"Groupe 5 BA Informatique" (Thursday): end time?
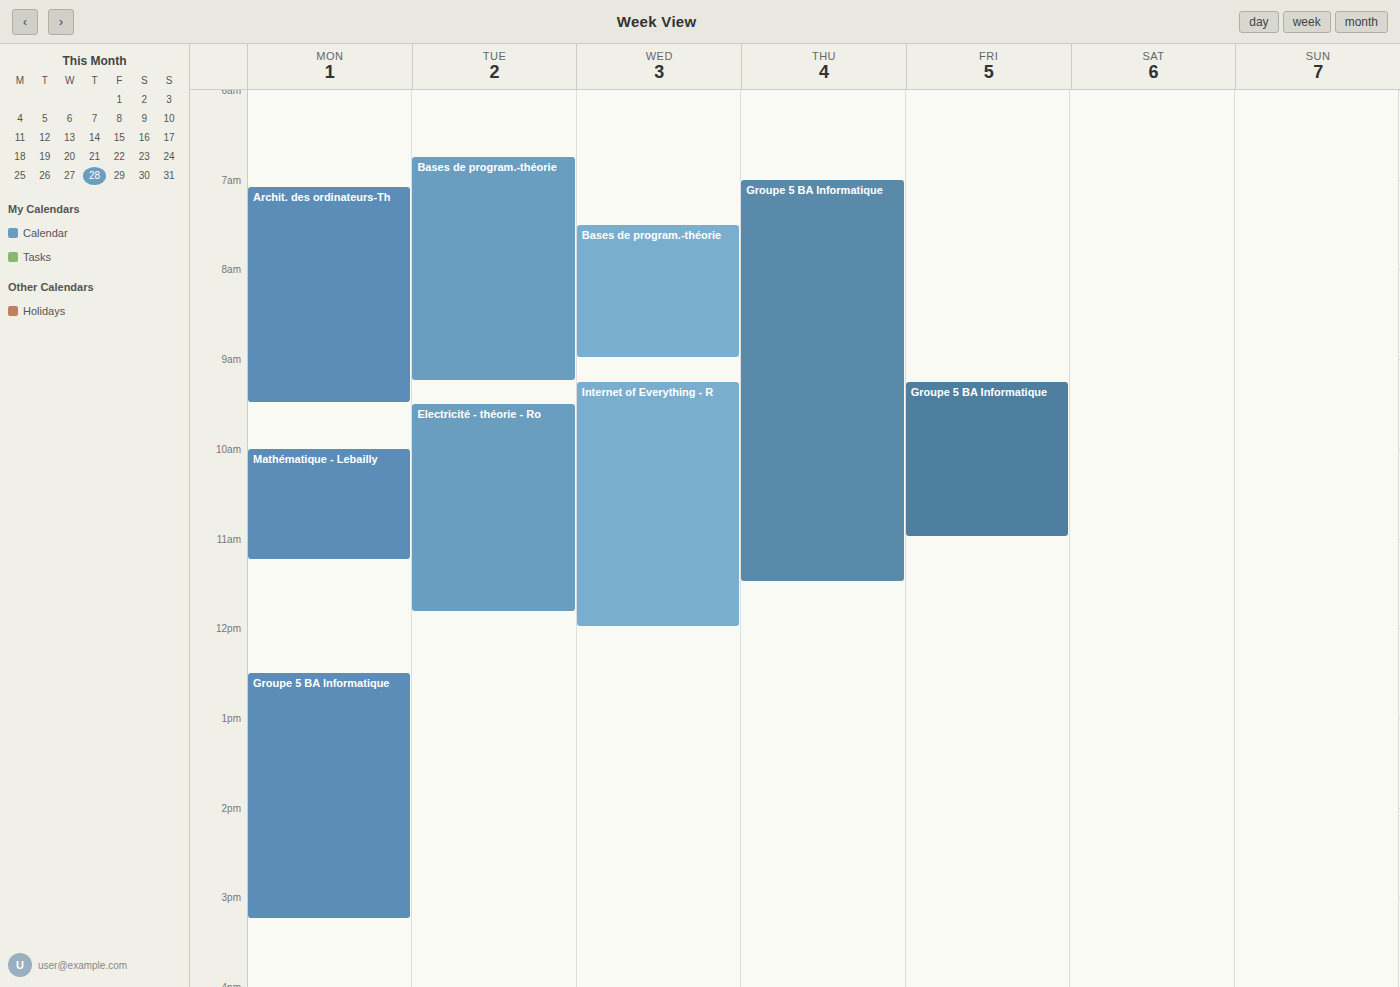
11:30 AM